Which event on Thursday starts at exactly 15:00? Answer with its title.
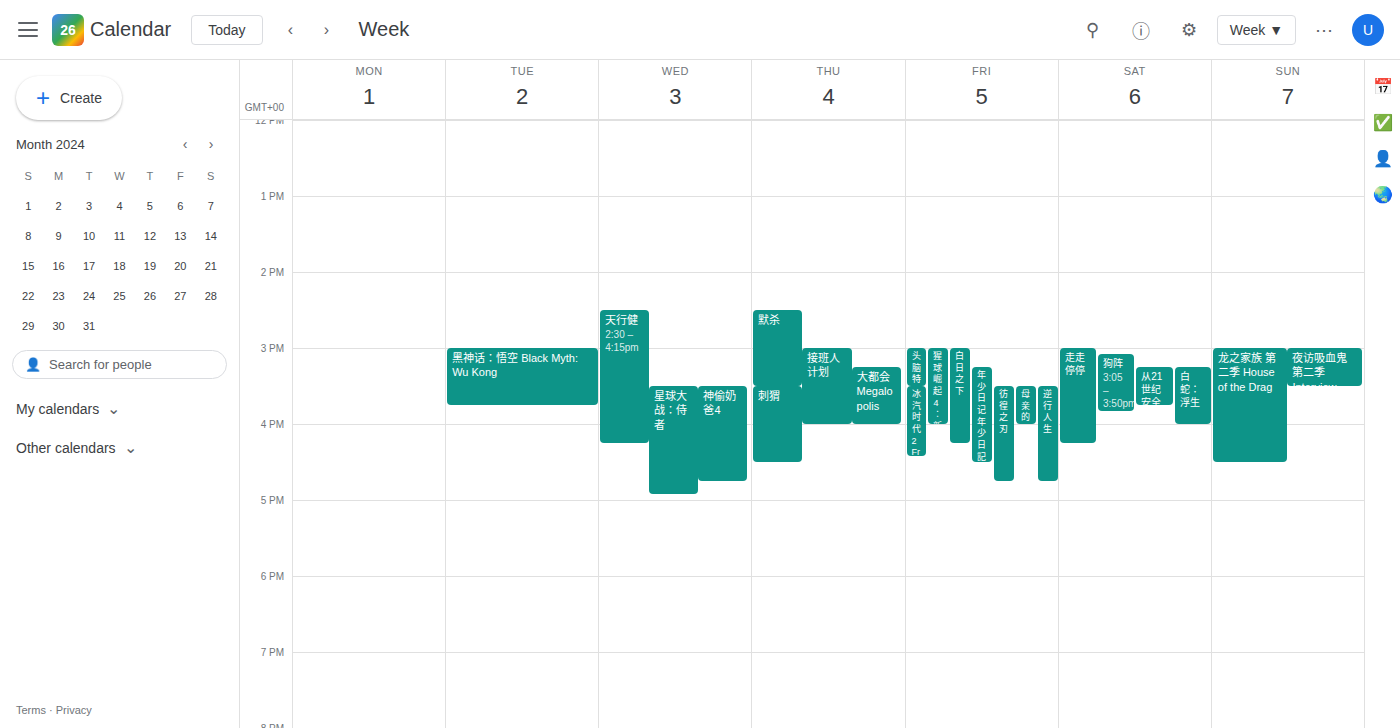
"接班人计划"